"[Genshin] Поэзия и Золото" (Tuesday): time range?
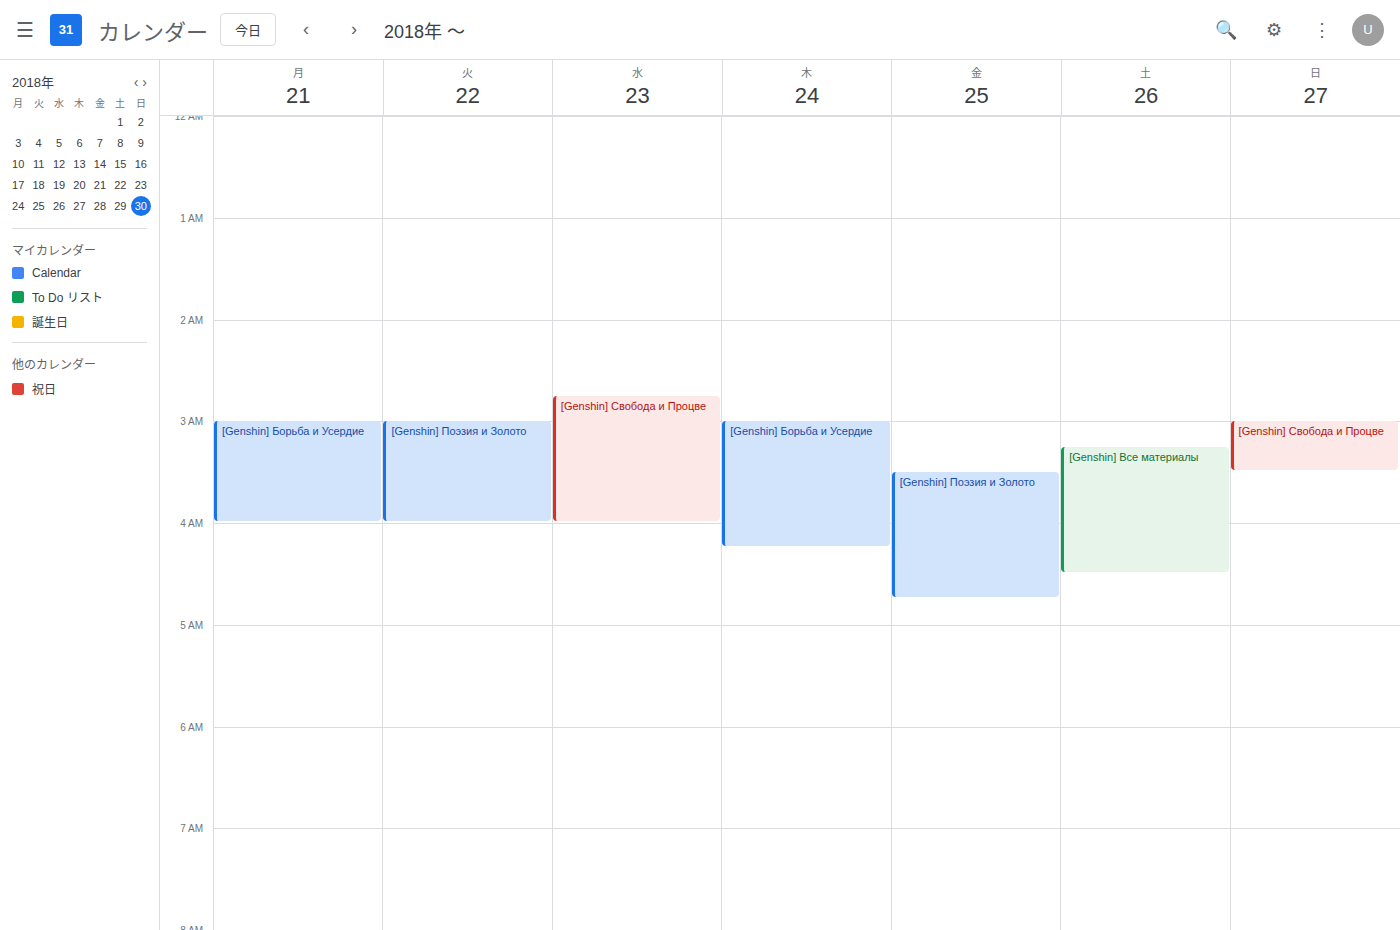
3:00 AM to 4:00 AM